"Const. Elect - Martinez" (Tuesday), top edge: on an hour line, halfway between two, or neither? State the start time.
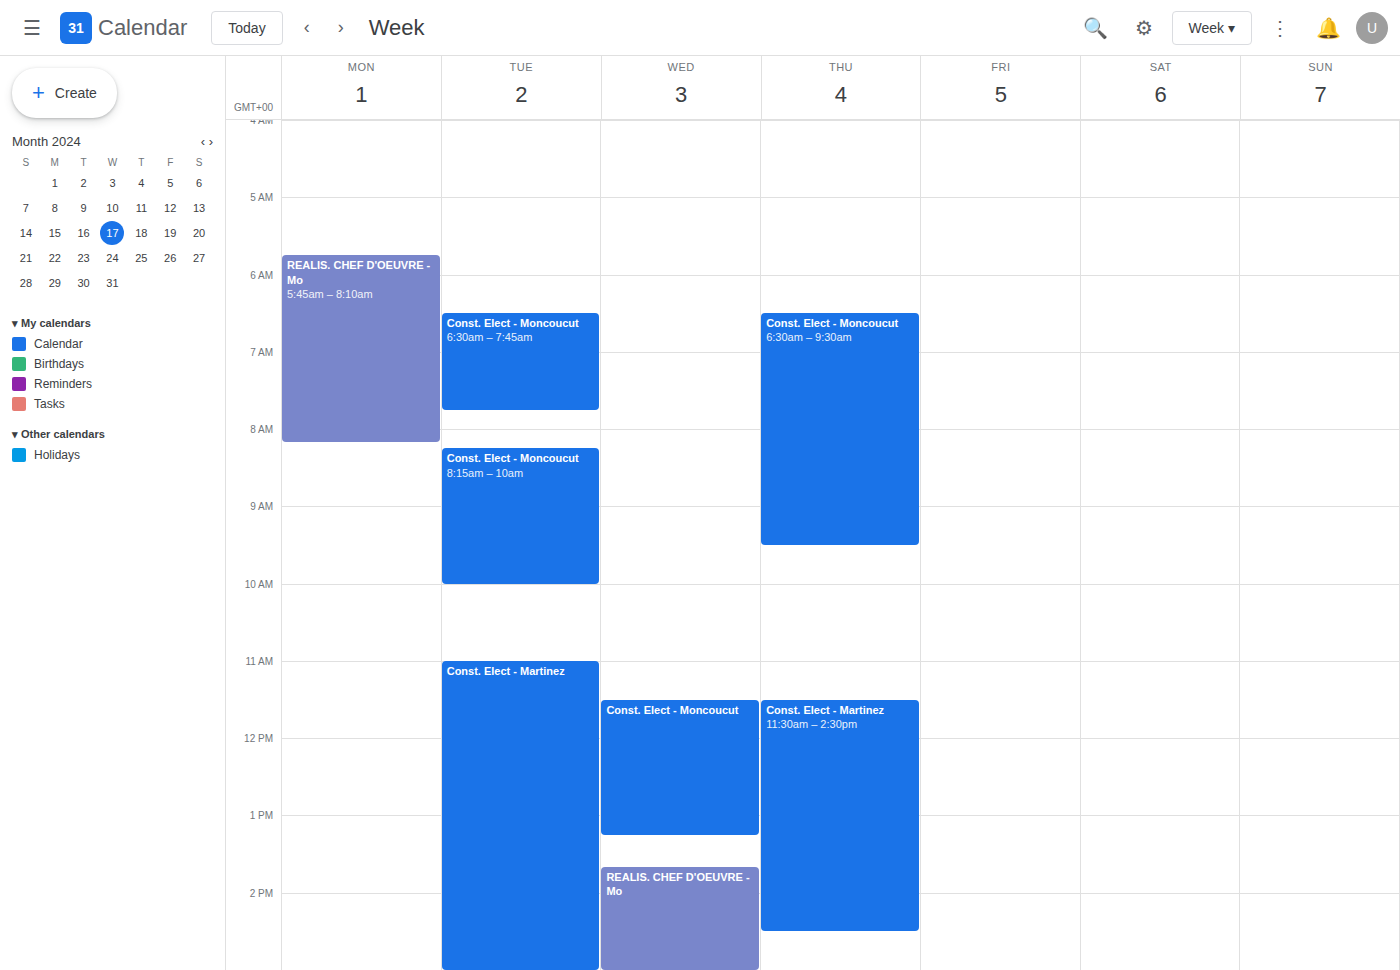
11:00 AM -- exactly on the 11 AM line.